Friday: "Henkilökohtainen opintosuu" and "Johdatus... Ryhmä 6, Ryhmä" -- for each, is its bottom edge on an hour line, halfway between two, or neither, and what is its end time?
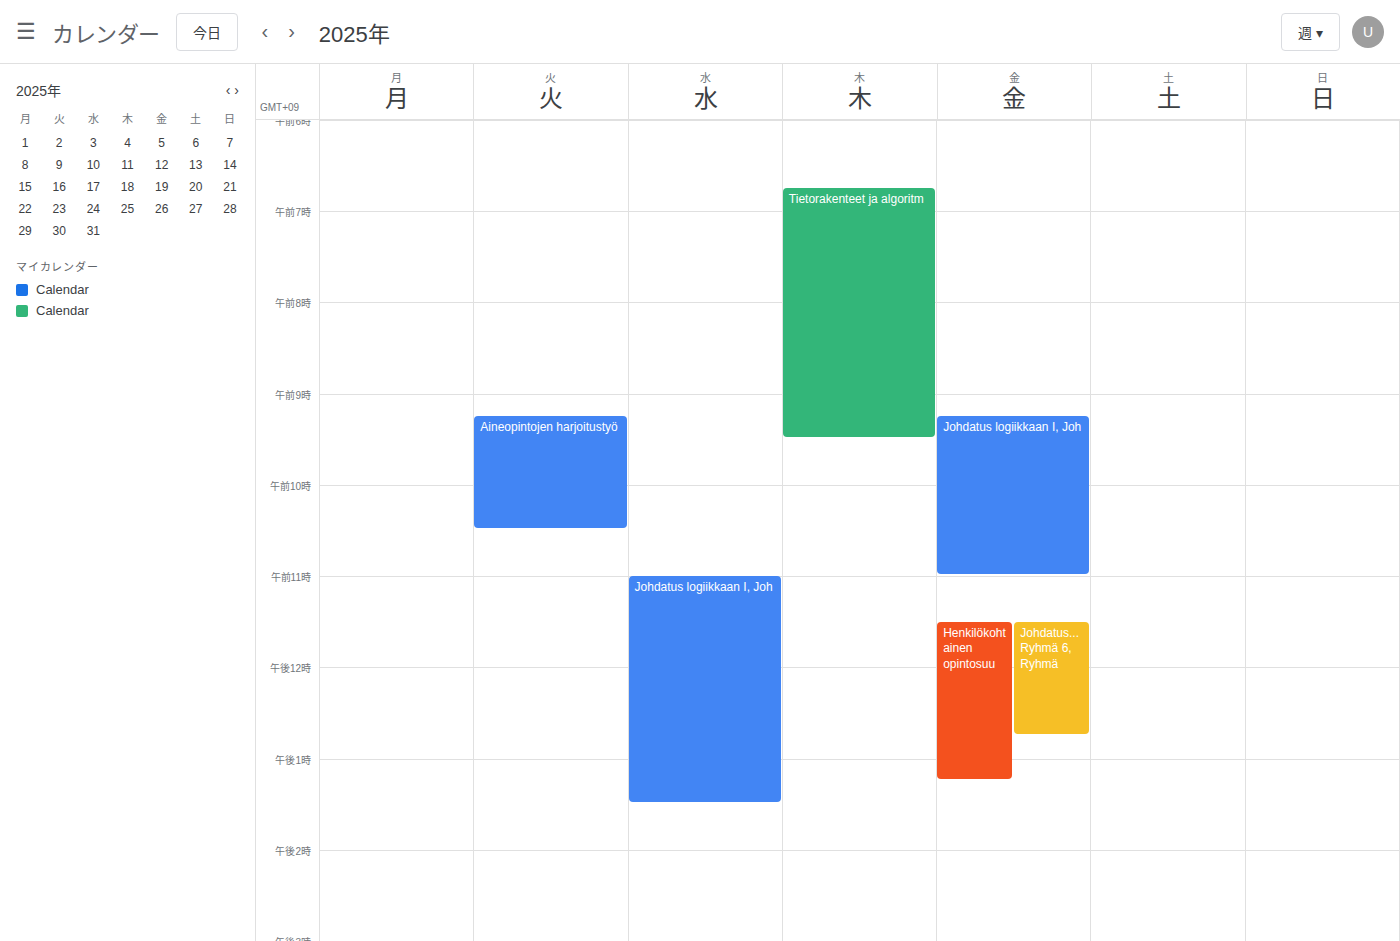
"Henkilökohtainen opintosuu": 1:15 PM, neither: a quarter of the way from the 1 PM line to the 2 PM line. "Johdatus... Ryhmä 6, Ryhmä": 12:45 PM, neither: three quarters of the way from the 12 PM line to the 1 PM line.